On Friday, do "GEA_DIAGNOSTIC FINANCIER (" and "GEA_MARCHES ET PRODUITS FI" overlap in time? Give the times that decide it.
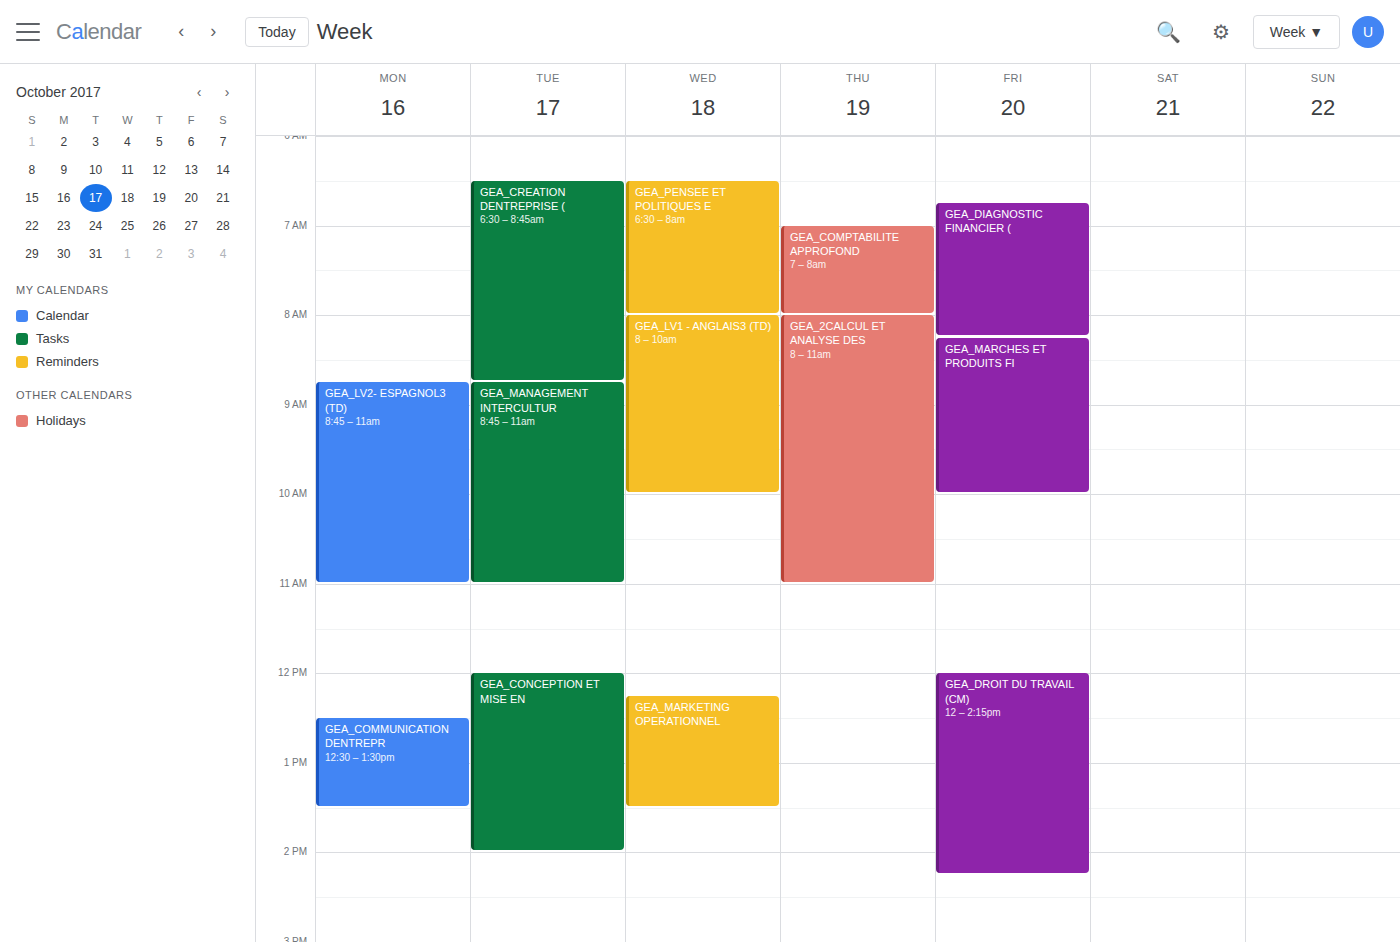
"GEA_DIAGNOSTIC FINANCIER (" ends at 08:15, exactly when "GEA_MARCHES ET PRODUITS FI" starts -- they touch but do not overlap.